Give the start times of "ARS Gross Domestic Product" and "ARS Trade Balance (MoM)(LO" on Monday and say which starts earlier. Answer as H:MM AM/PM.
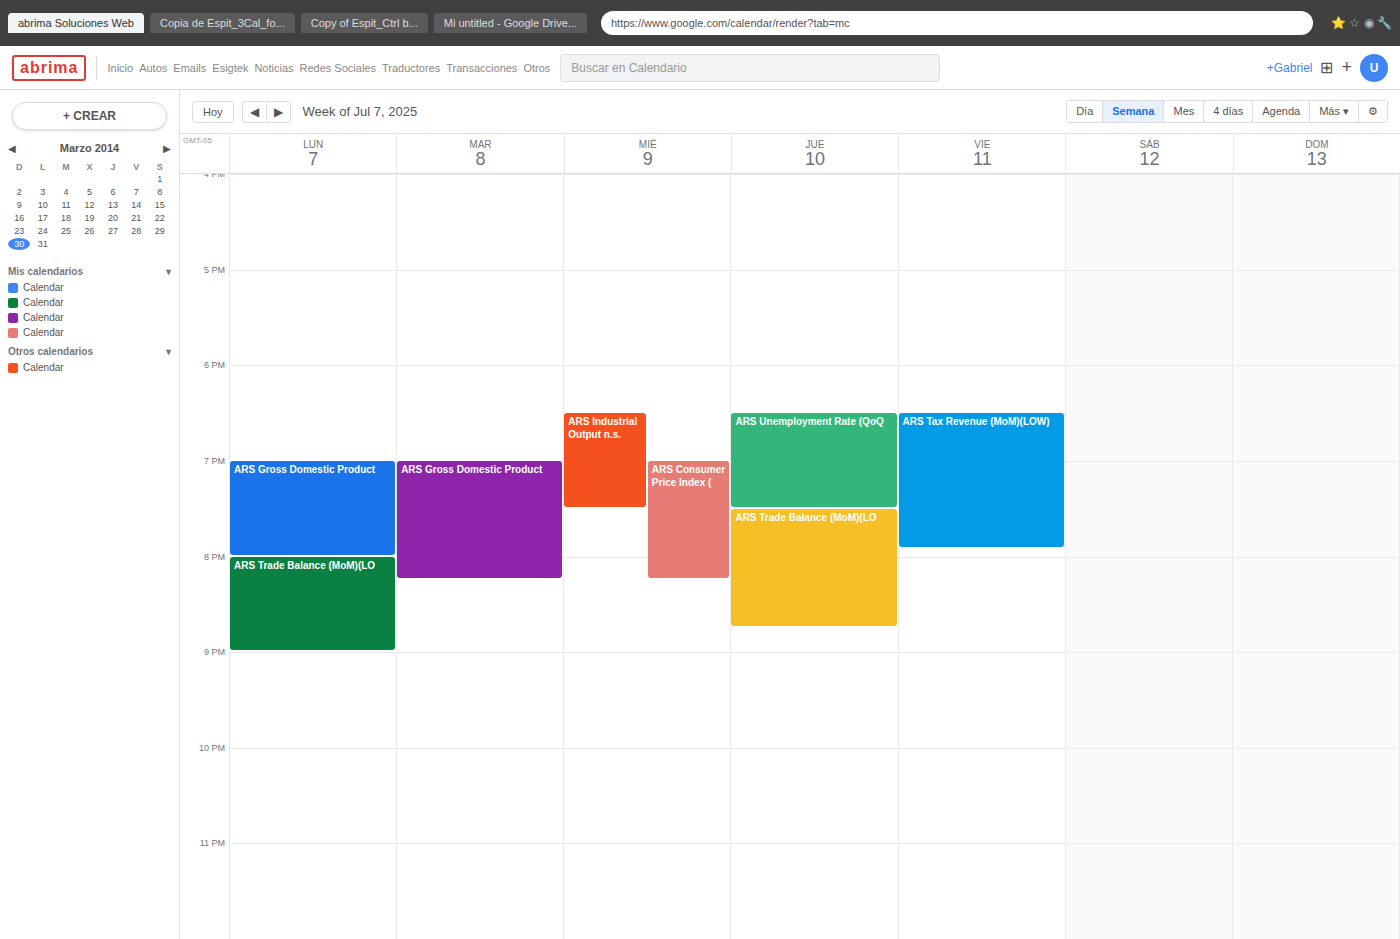
"ARS Gross Domestic Product" 7:00 PM; "ARS Trade Balance (MoM)(LO" 8:00 PM.